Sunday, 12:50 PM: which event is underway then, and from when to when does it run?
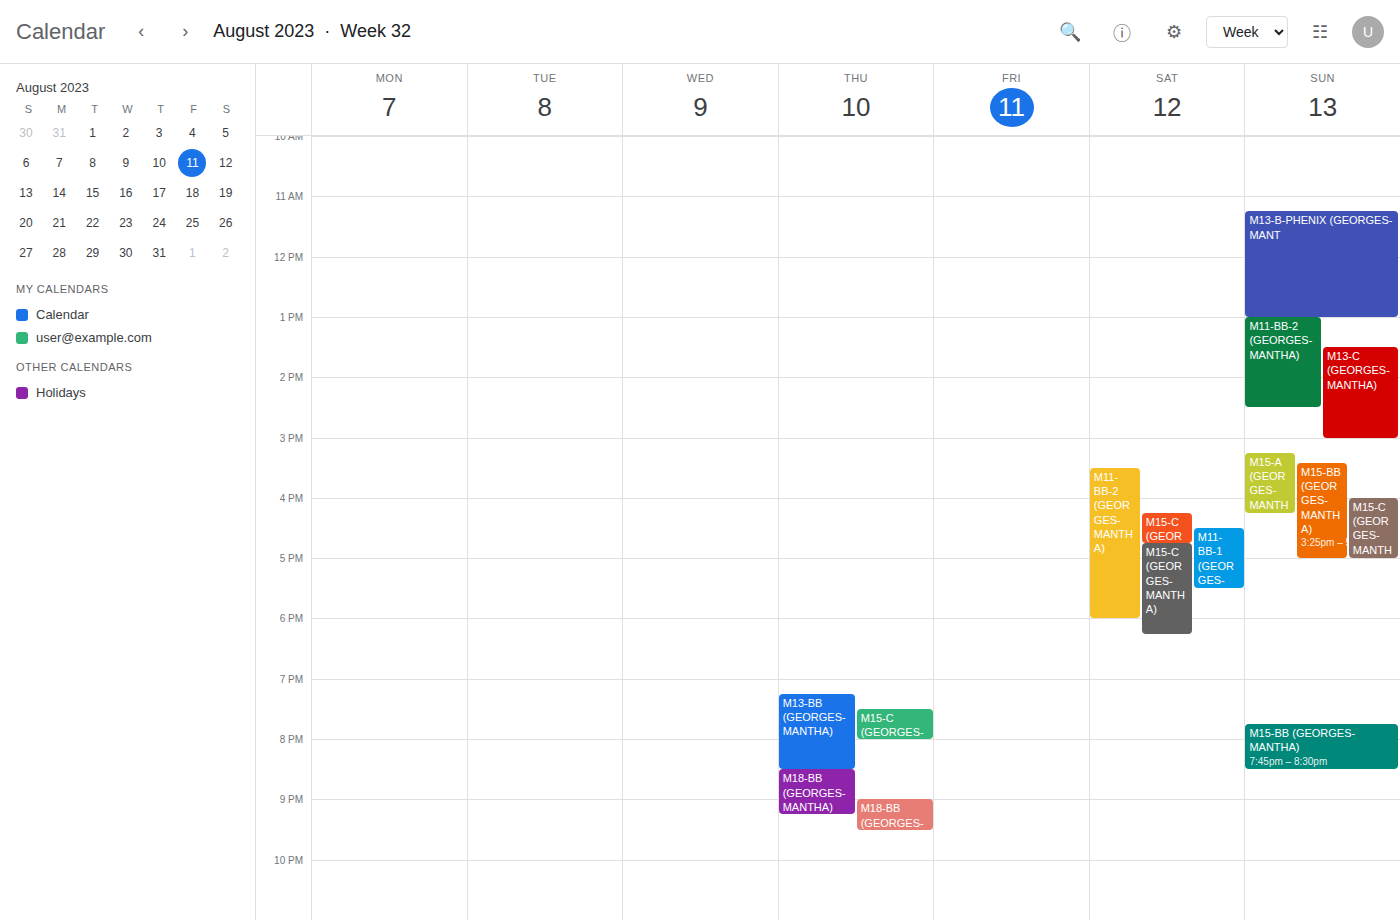
"M13-B-PHENIX (GEORGES-MANT", 11:15 AM to 1:00 PM